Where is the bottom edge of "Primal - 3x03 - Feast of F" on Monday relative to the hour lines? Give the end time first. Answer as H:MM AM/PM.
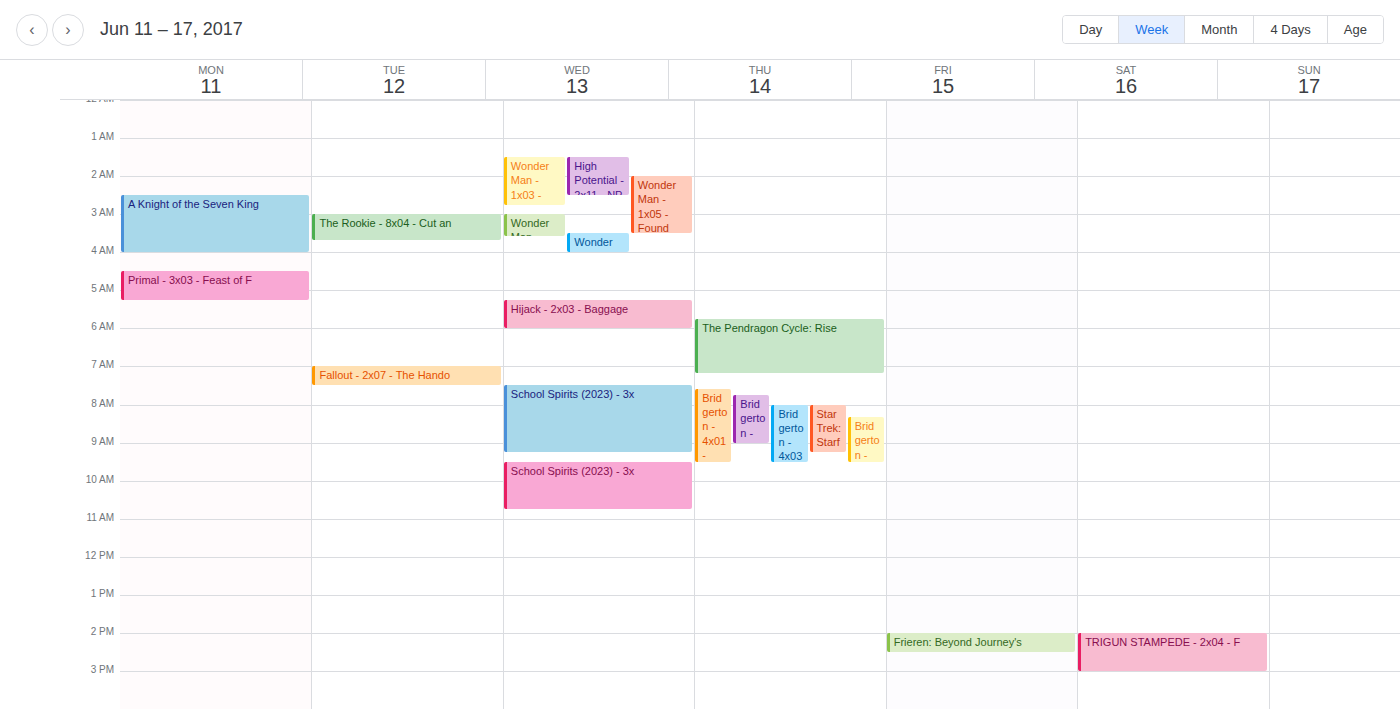
5:15 AM -- neither: a quarter of the way from the 5 AM line to the 6 AM line.